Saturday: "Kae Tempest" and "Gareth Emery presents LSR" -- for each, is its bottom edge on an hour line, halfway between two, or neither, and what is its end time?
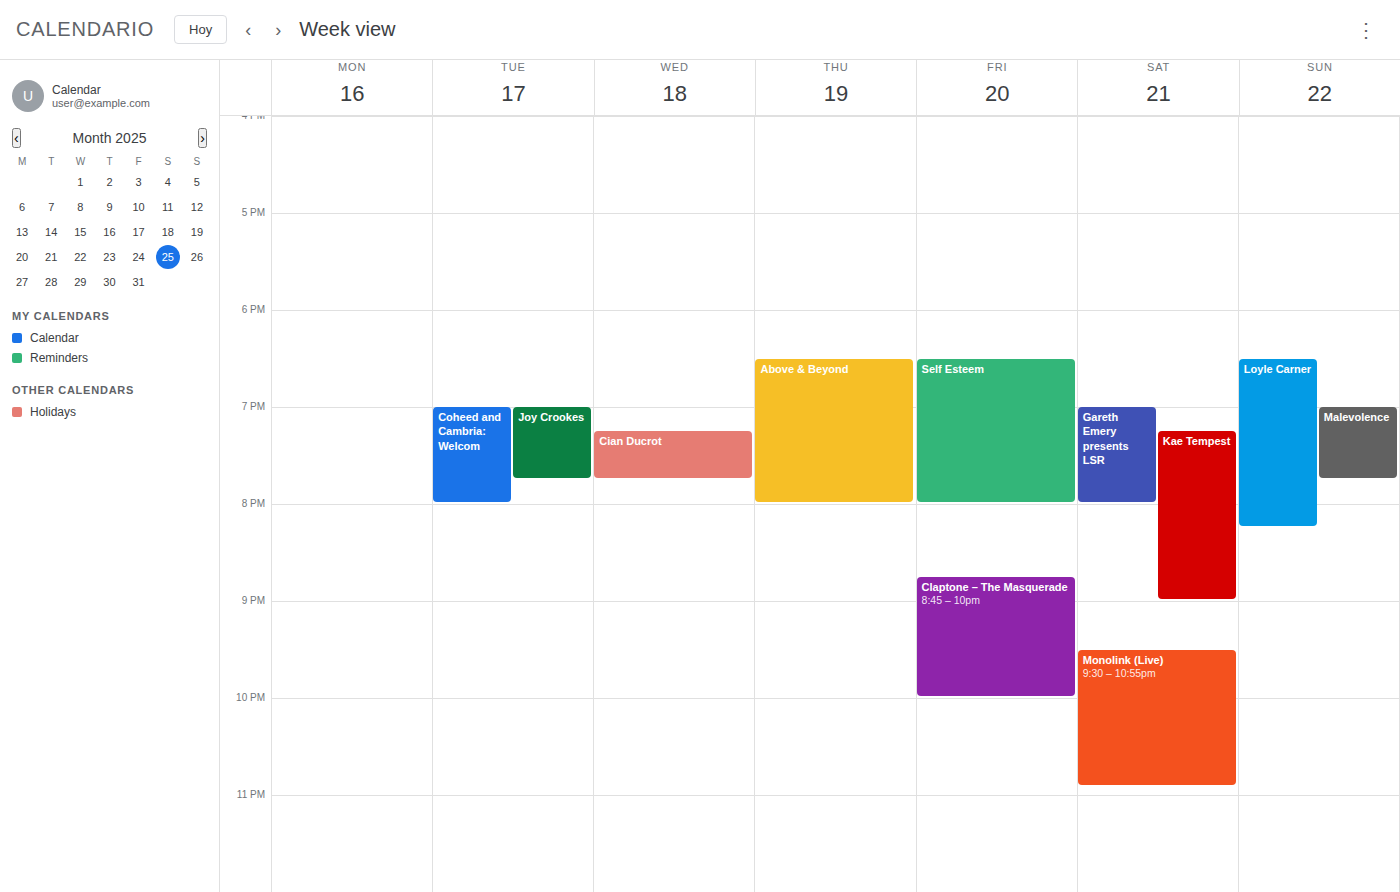
"Kae Tempest": 21:00, exactly on the 21:00 line. "Gareth Emery presents LSR": 20:00, exactly on the 20:00 line.